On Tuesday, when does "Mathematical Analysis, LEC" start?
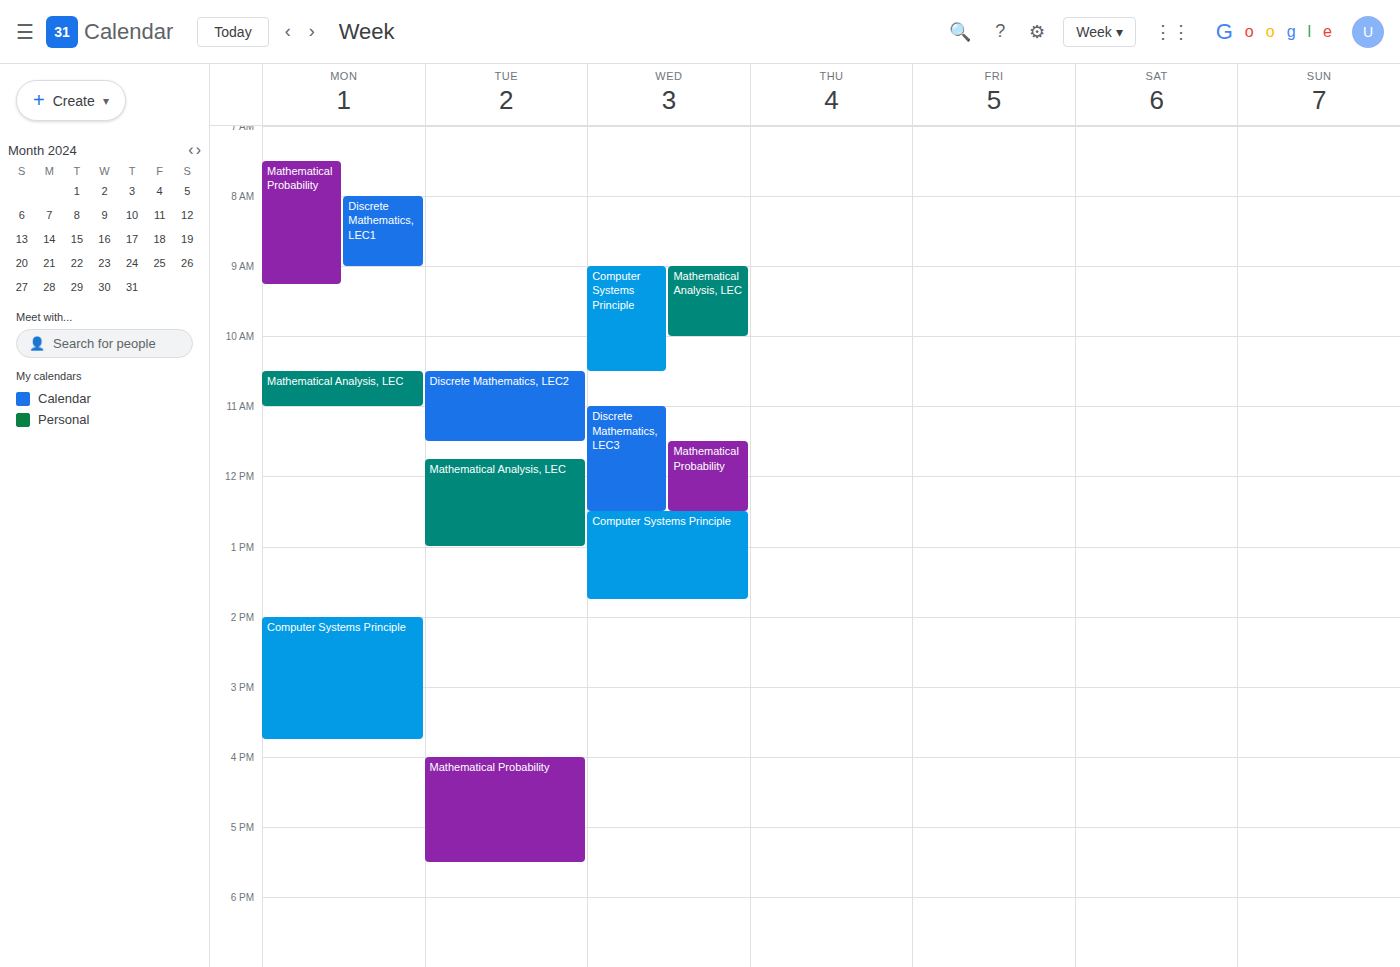
11:45